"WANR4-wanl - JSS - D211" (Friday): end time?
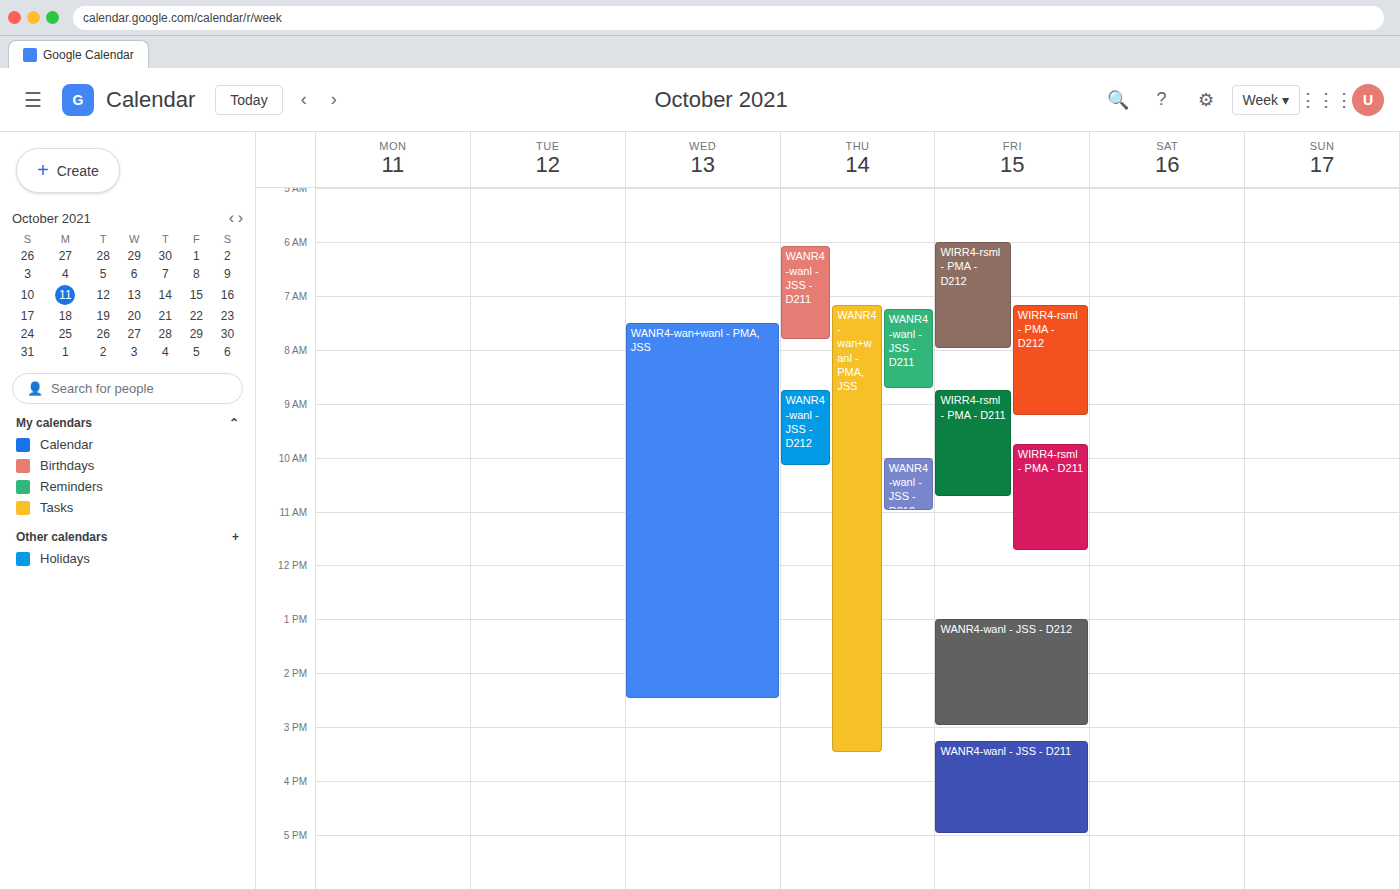
5:00 PM